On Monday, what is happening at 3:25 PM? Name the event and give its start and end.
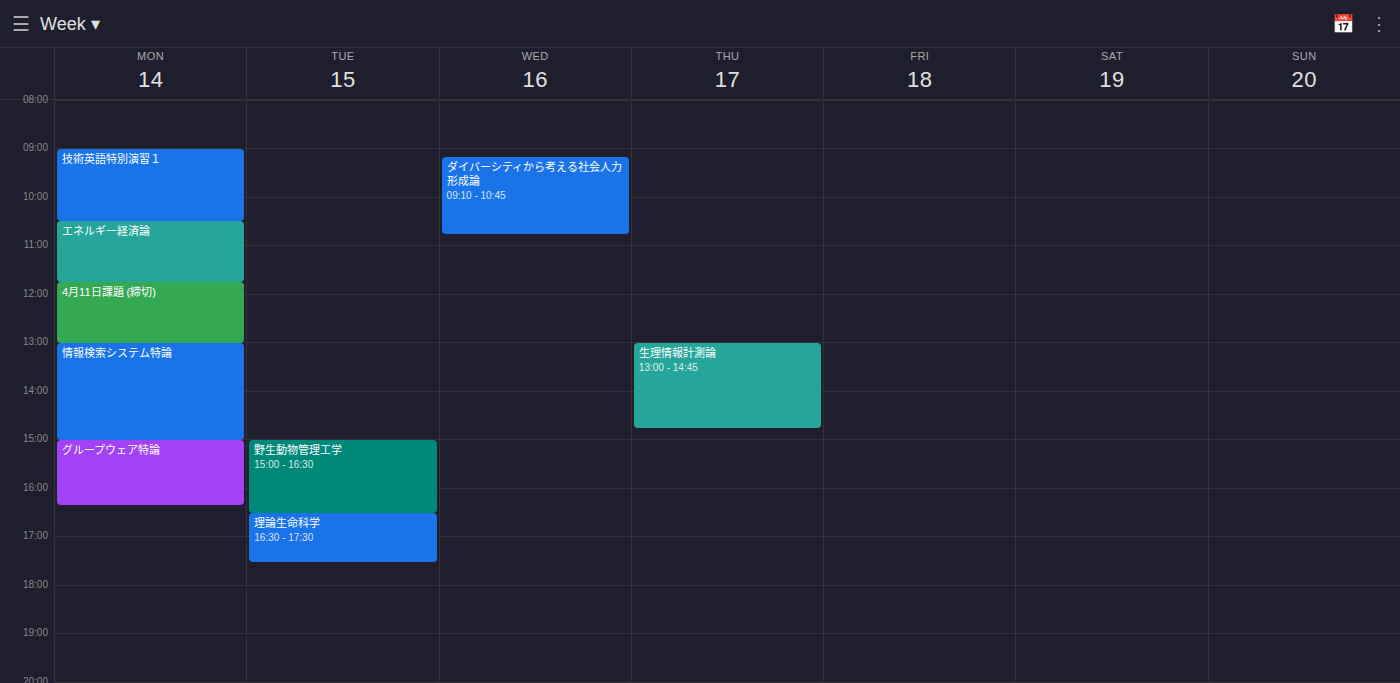
"グループウェア特論", 3:00 PM to 4:20 PM